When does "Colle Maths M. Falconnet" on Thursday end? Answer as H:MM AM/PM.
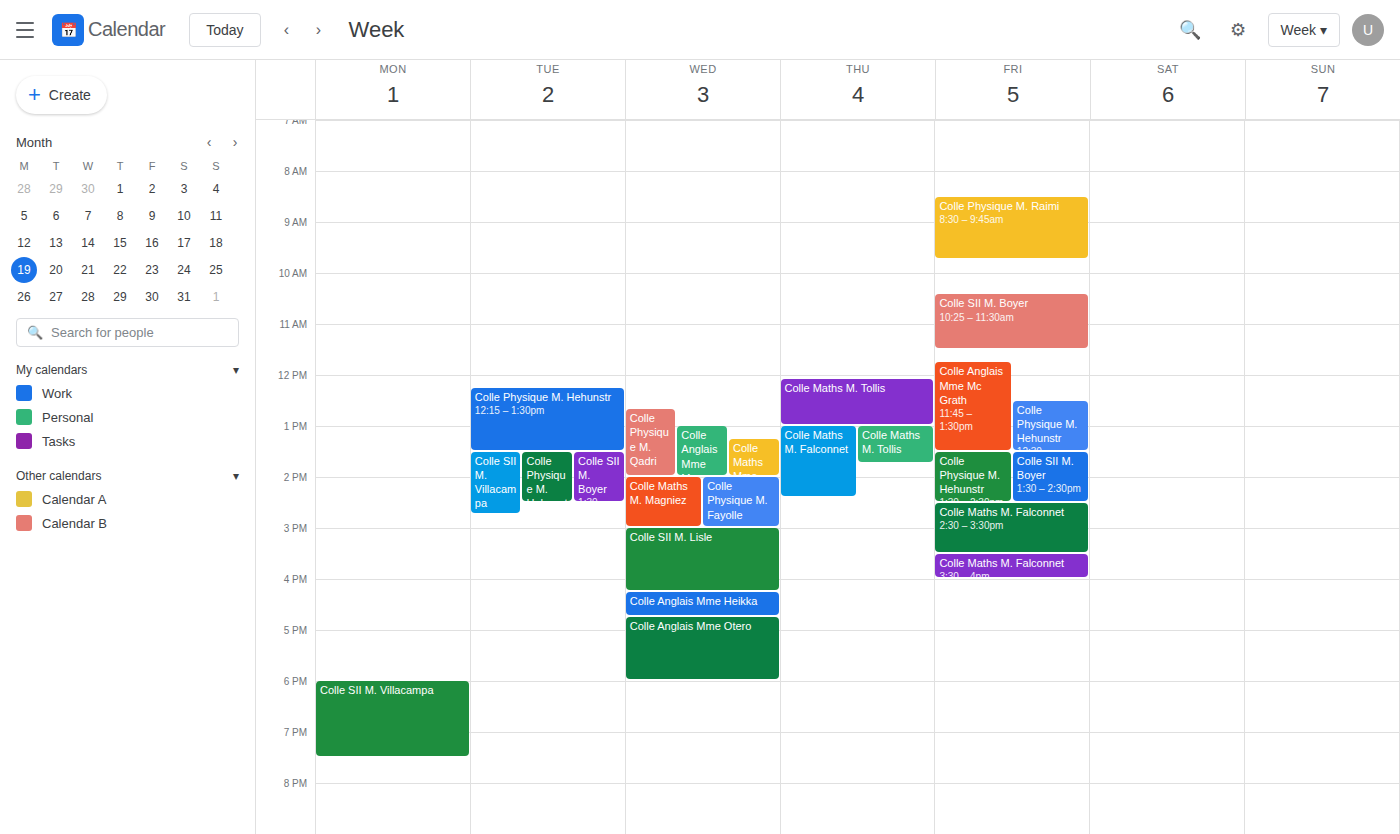
2:25 PM